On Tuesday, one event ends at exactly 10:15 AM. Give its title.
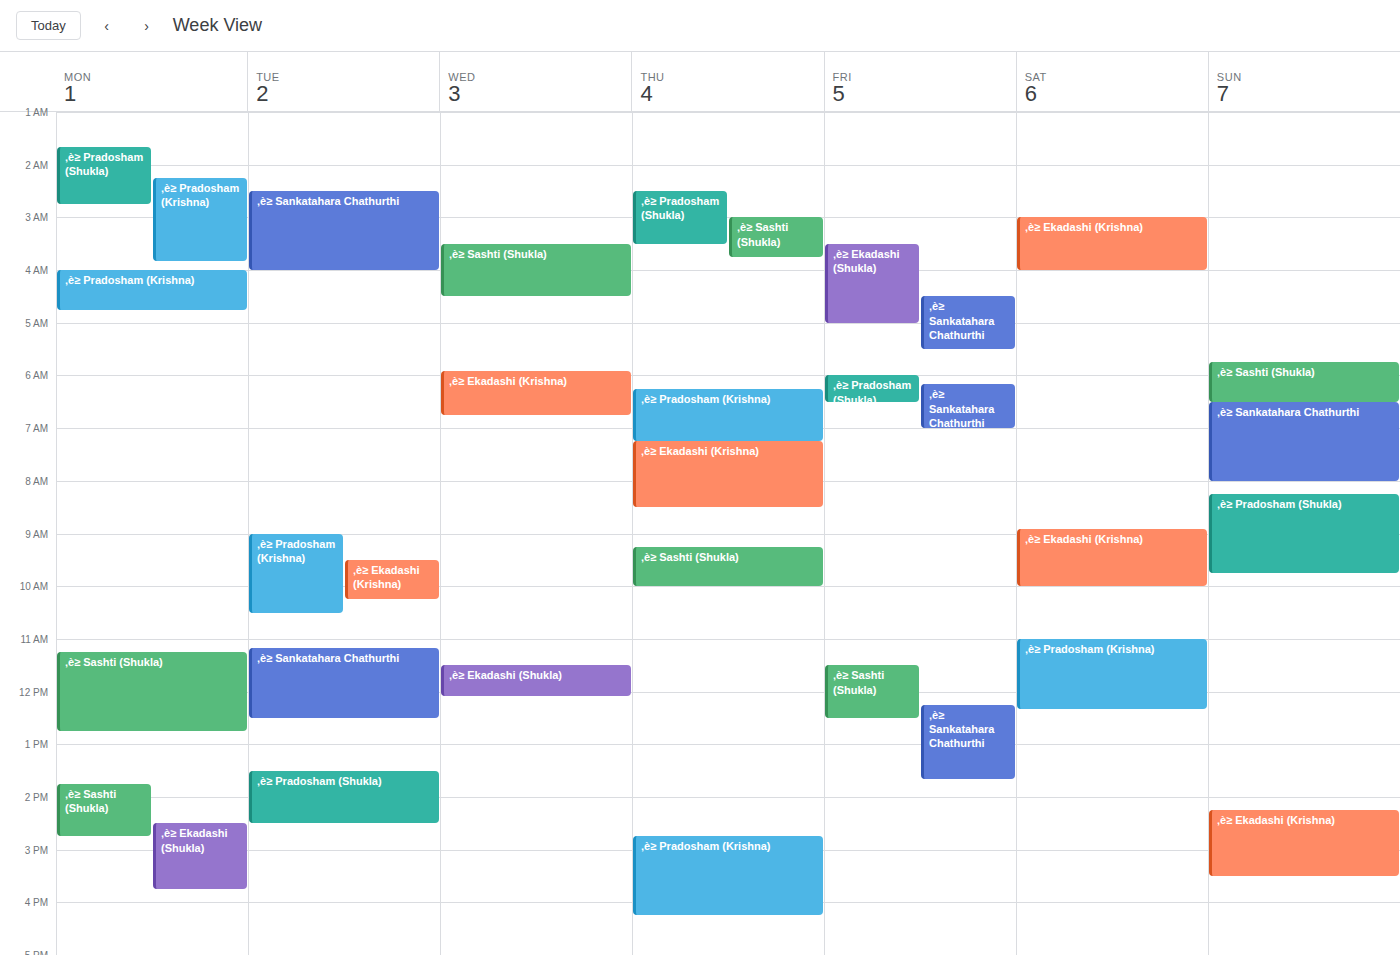
"‚è≥ Ekadashi (Krishna)"